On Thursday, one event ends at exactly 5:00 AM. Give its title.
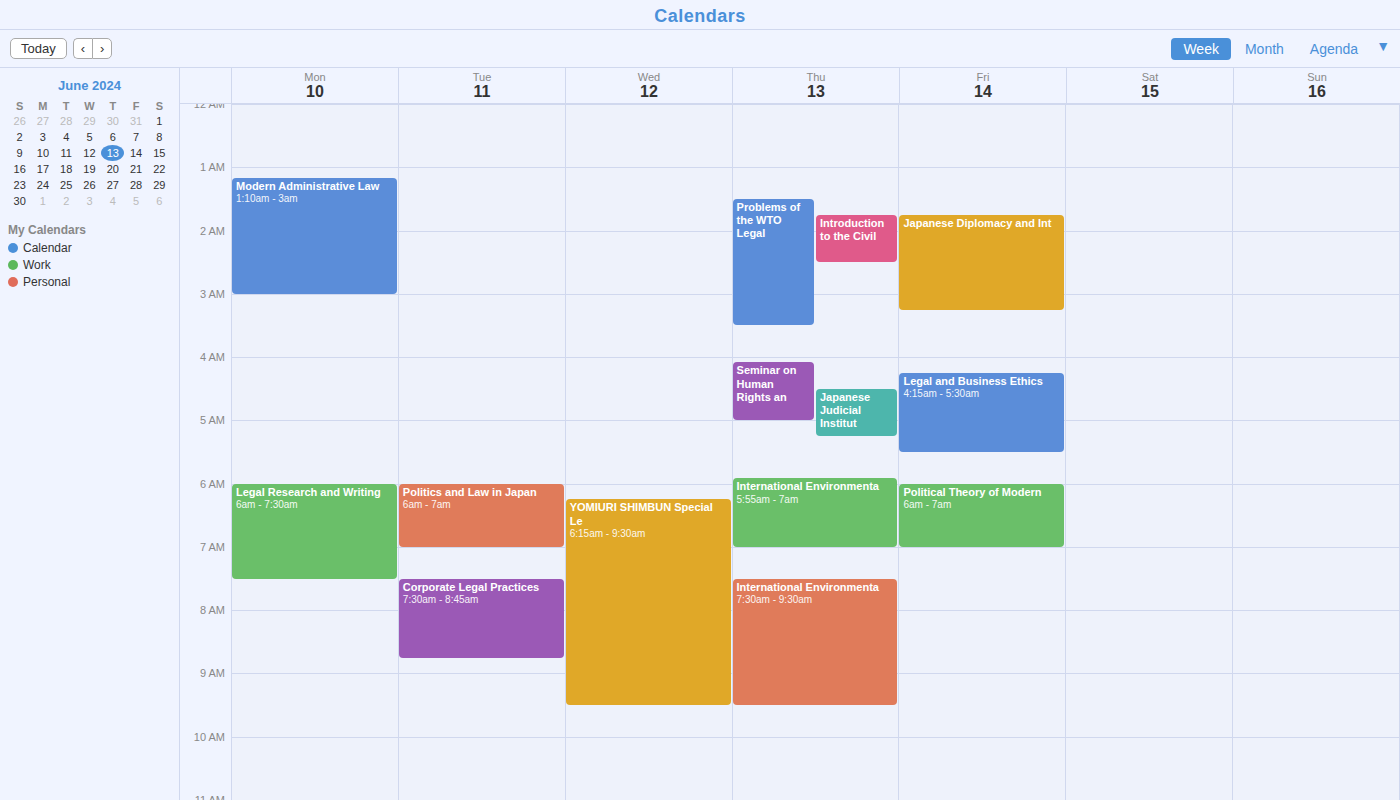
"Seminar on Human Rights an"